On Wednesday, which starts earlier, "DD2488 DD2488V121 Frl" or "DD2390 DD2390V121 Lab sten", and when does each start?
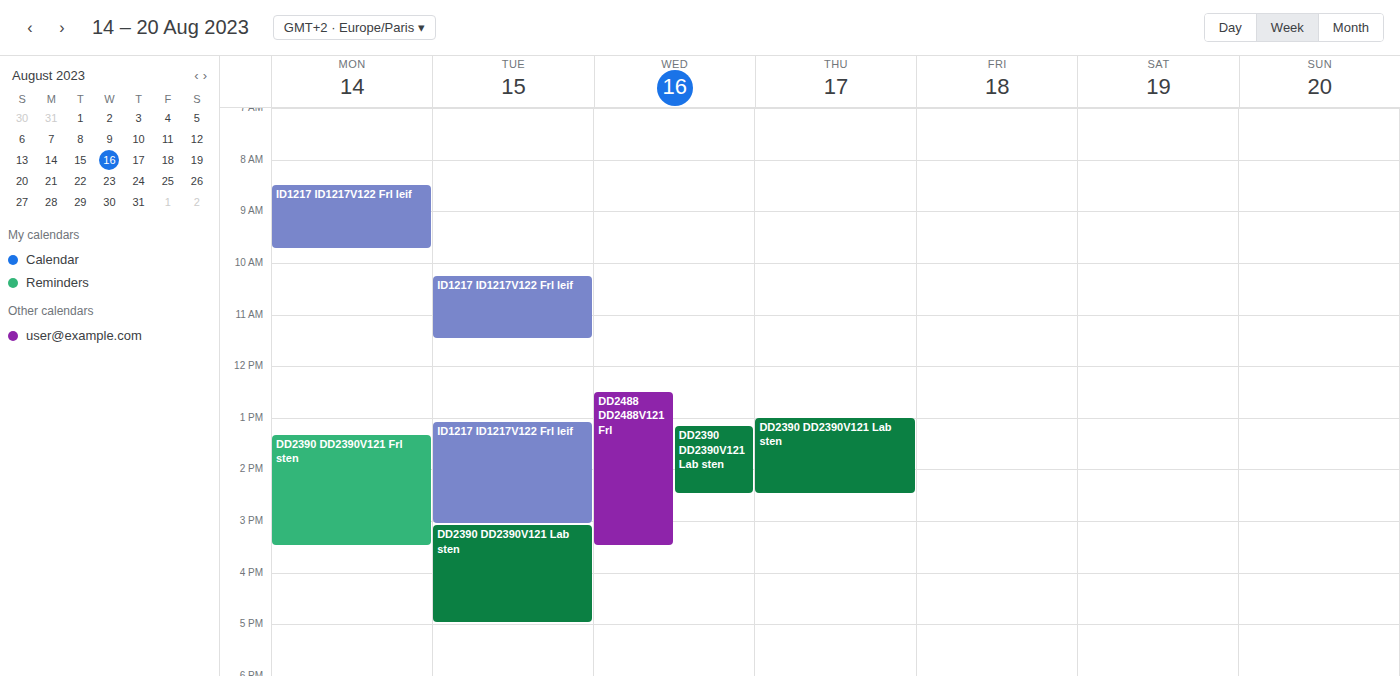
"DD2488 DD2488V121 Frl" 12:30 PM; "DD2390 DD2390V121 Lab sten" 1:10 PM.